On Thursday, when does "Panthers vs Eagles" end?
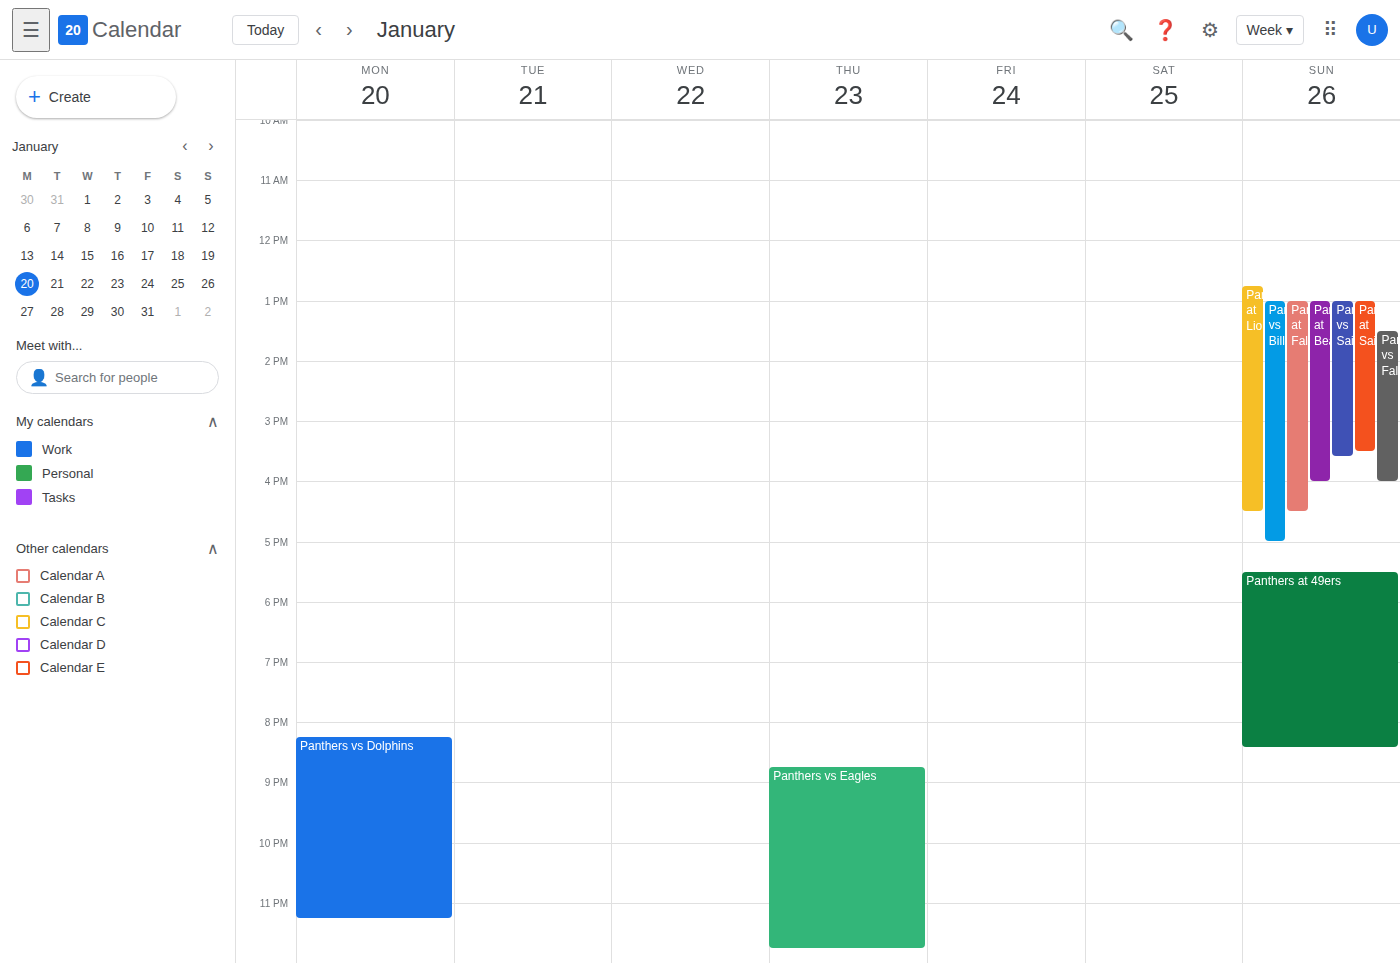
11:45 PM